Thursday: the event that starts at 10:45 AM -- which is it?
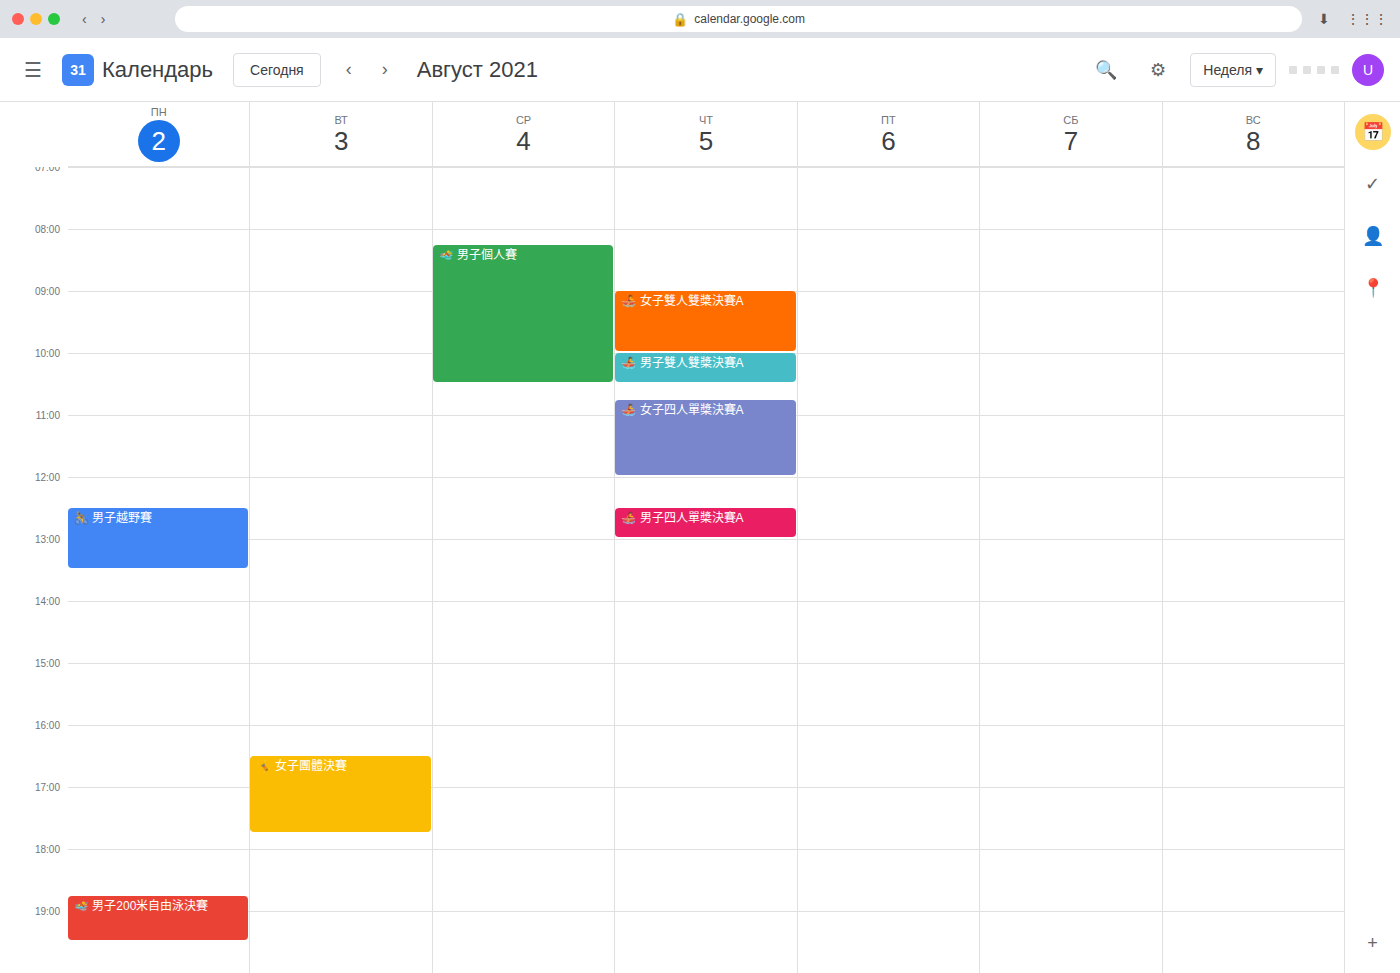
"🚣 女子四人單槳決賽A"